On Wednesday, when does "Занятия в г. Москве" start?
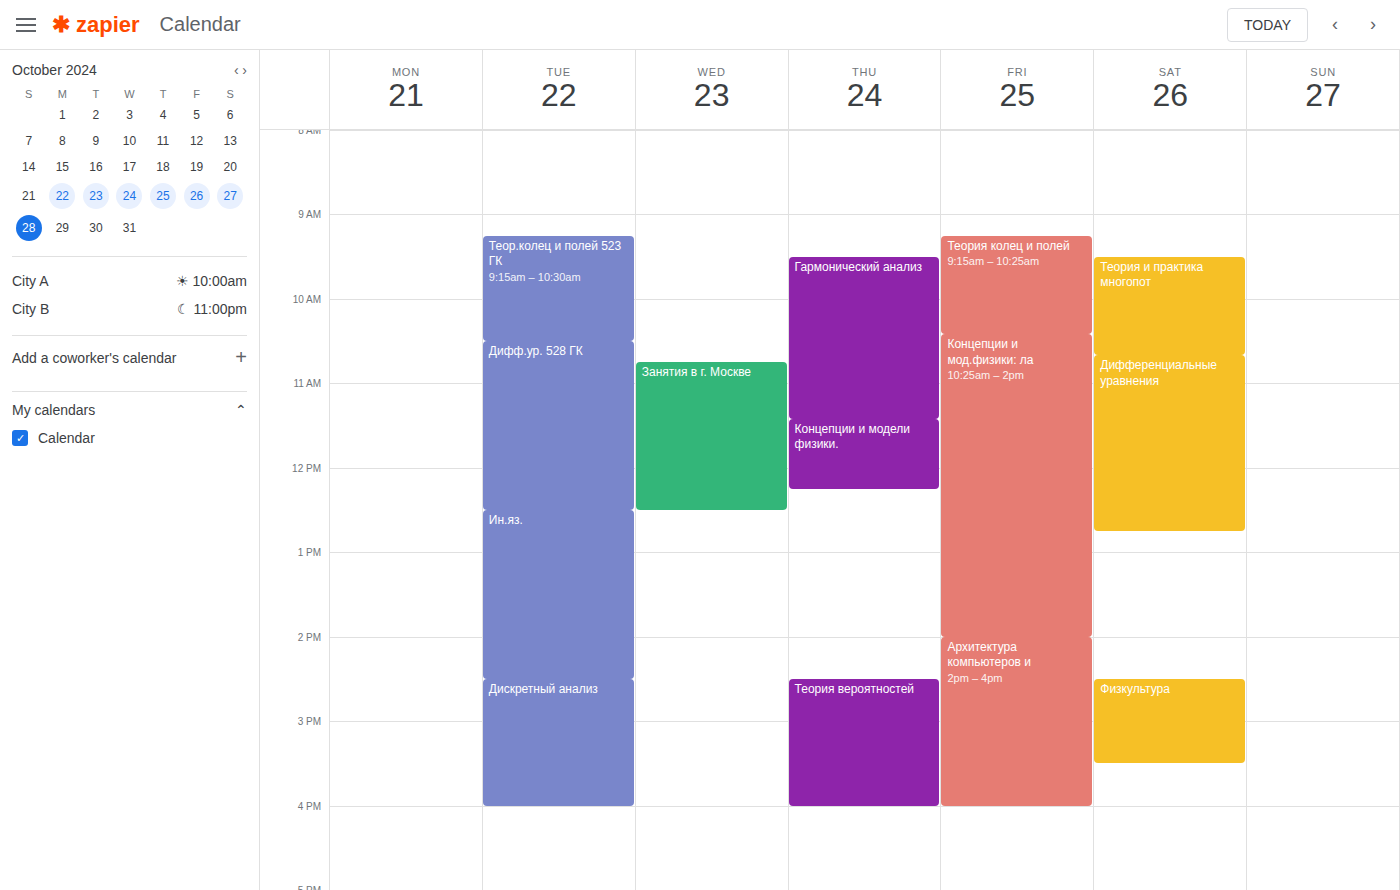
10:45 AM